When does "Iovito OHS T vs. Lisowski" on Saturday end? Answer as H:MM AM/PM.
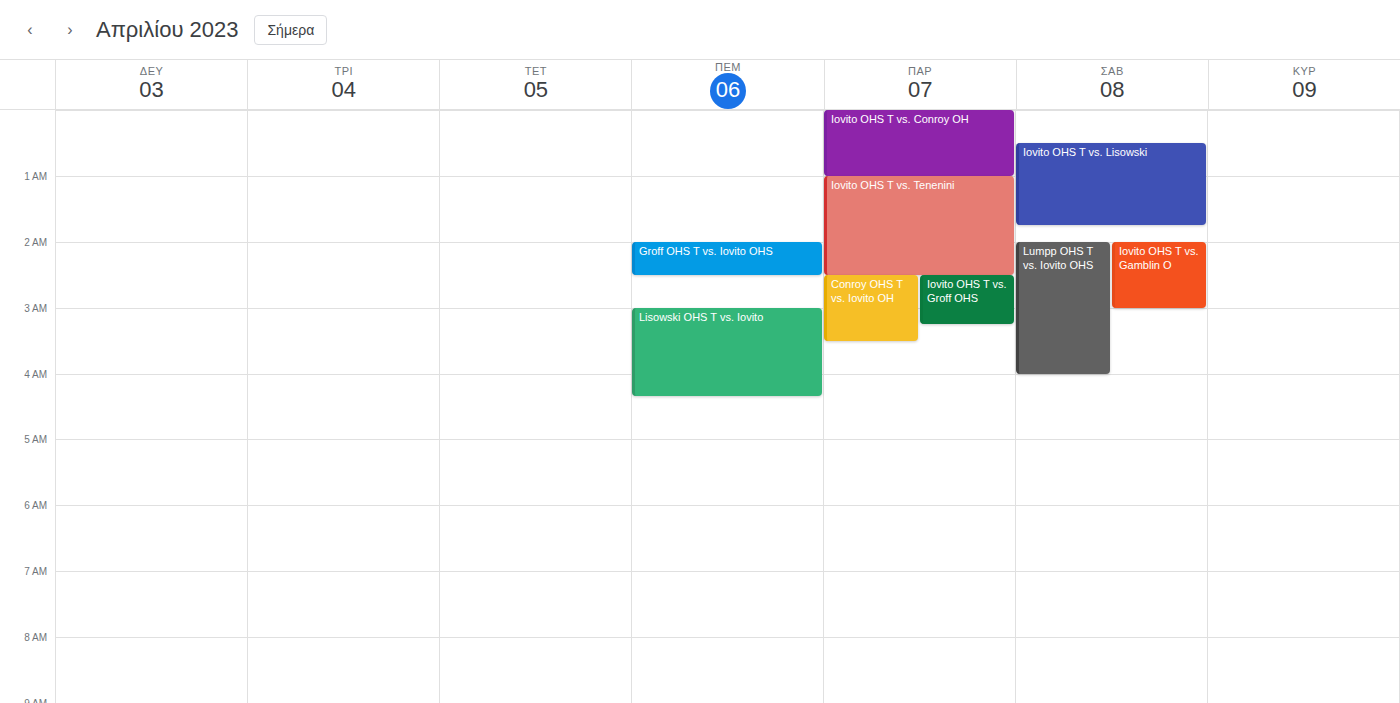
1:45 AM